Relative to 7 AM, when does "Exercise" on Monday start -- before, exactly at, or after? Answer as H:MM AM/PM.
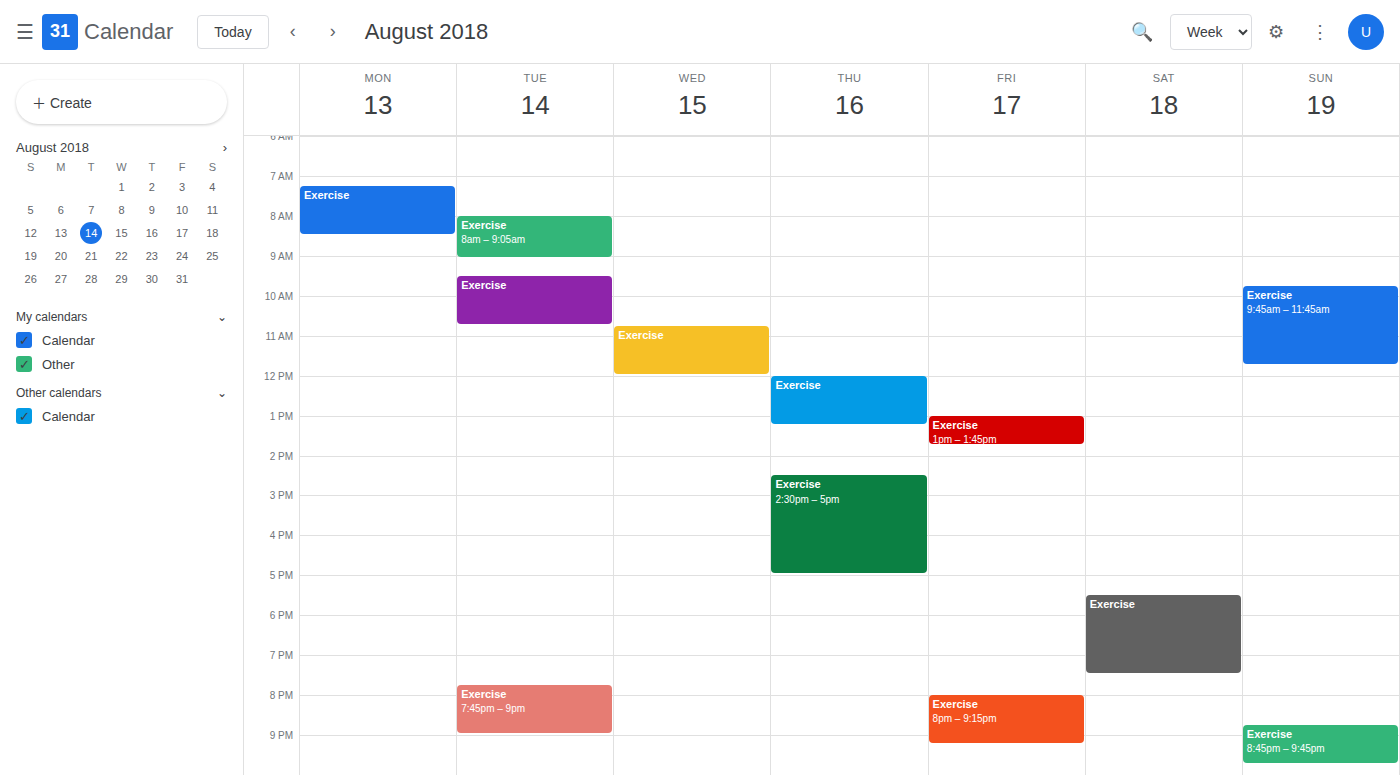
7:15 AM -- after 7 AM, 15 minutes below the 7 AM line.